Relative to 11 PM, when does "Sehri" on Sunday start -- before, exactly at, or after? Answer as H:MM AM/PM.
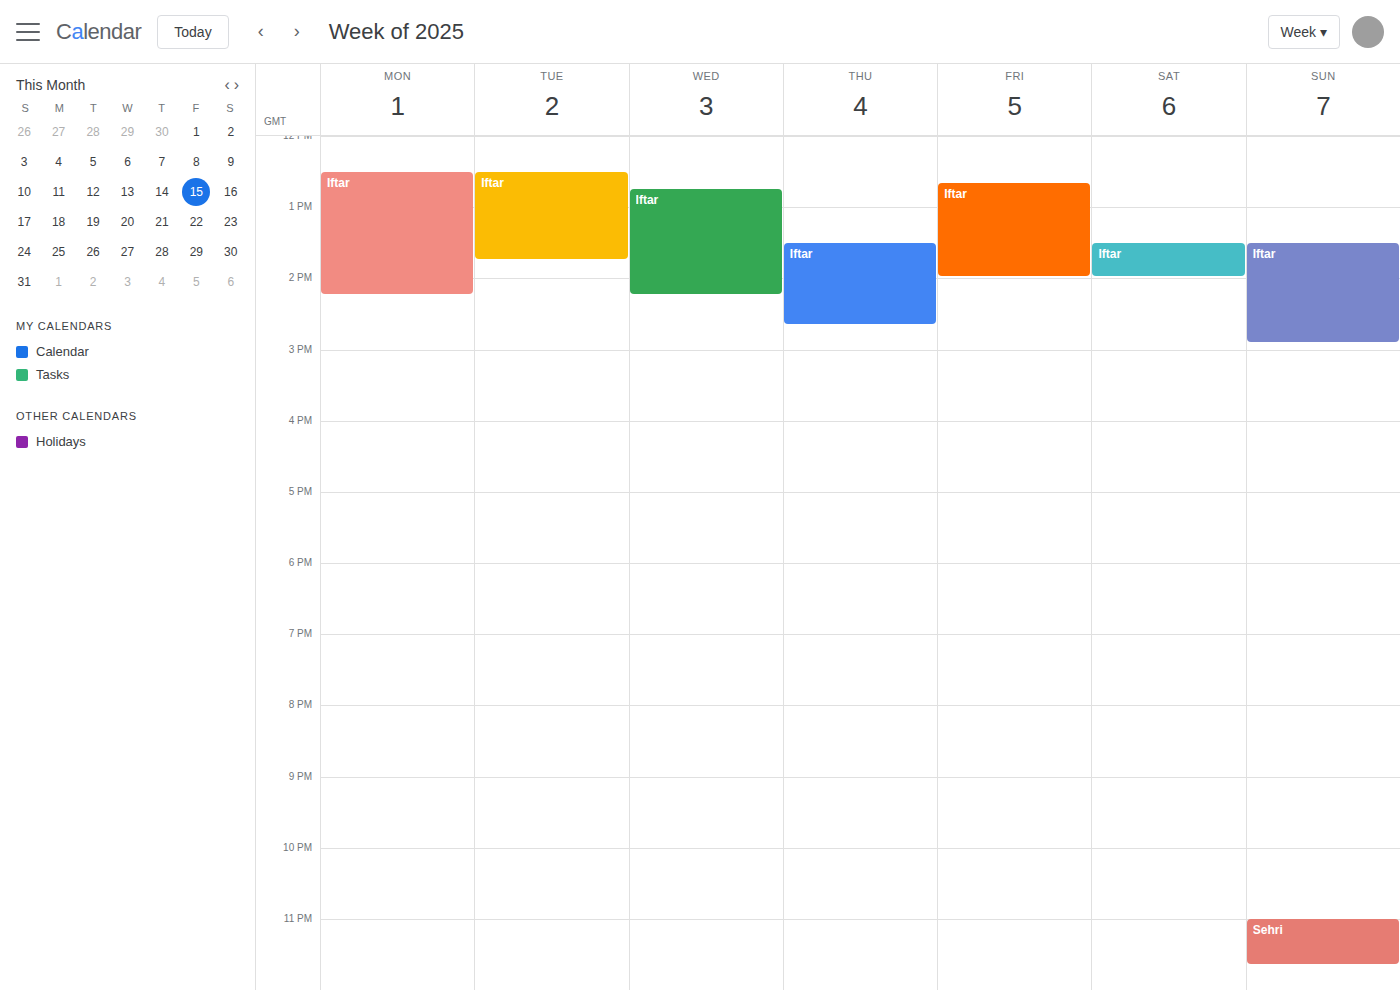
11:00 PM -- exactly at 11 PM, on the 11 PM line.